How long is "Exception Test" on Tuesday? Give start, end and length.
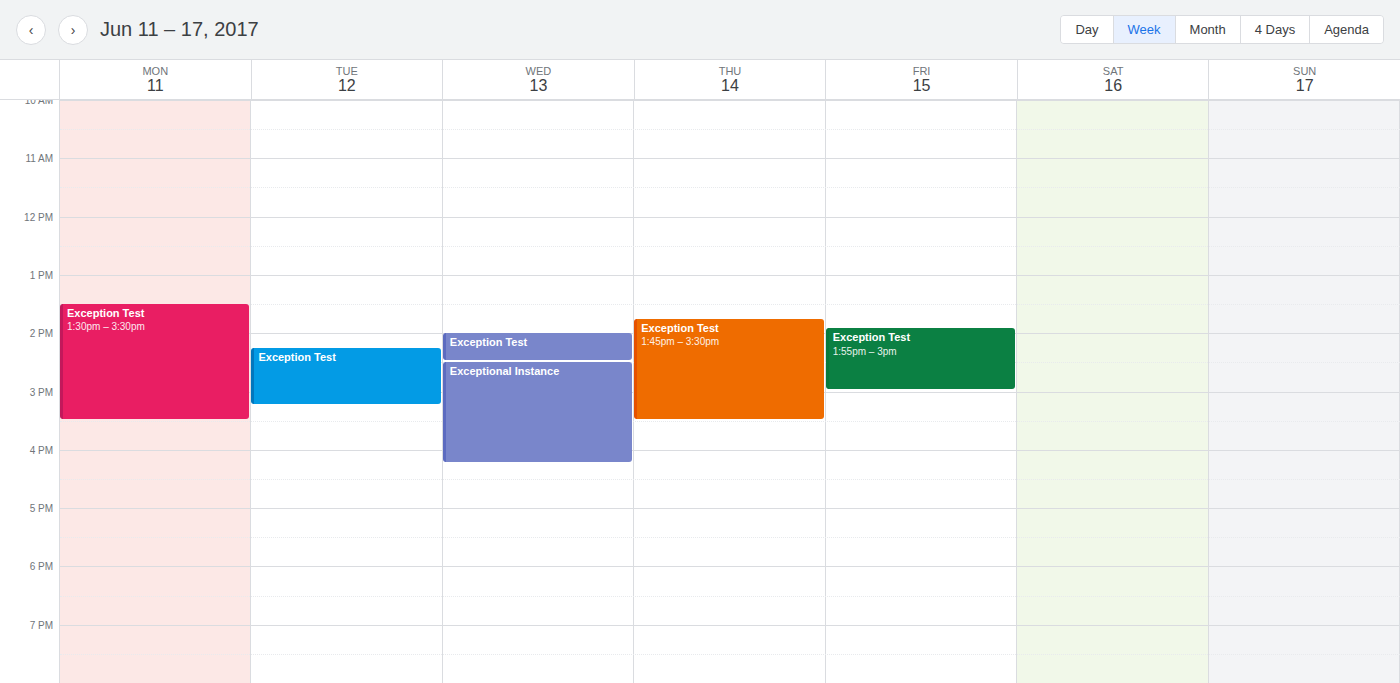
2:15 PM to 3:15 PM, 1 hour